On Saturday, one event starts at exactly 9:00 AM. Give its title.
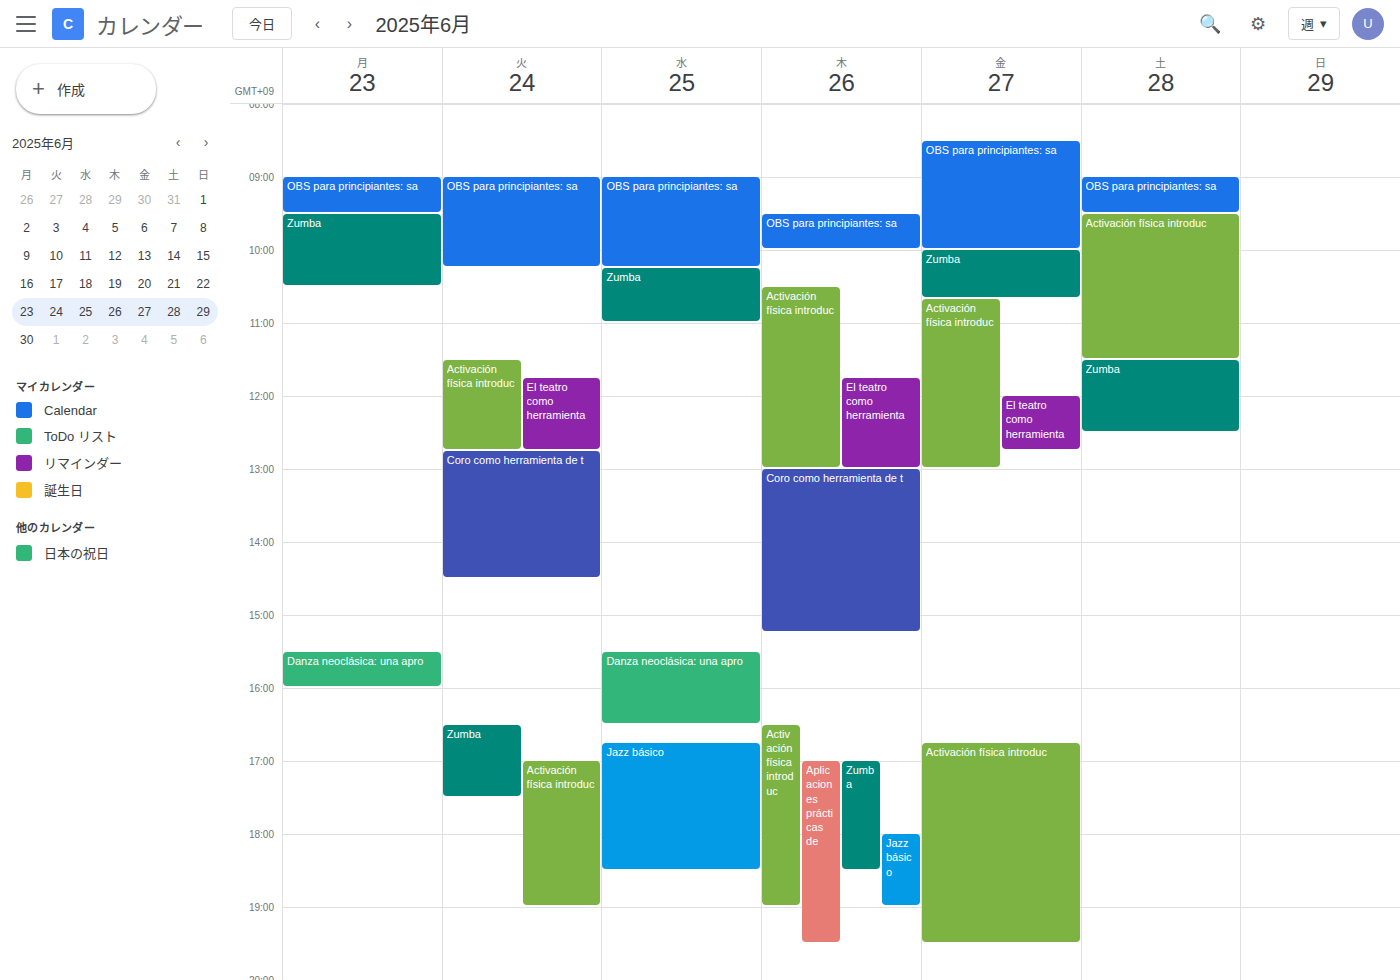
"OBS para principiantes: sa"